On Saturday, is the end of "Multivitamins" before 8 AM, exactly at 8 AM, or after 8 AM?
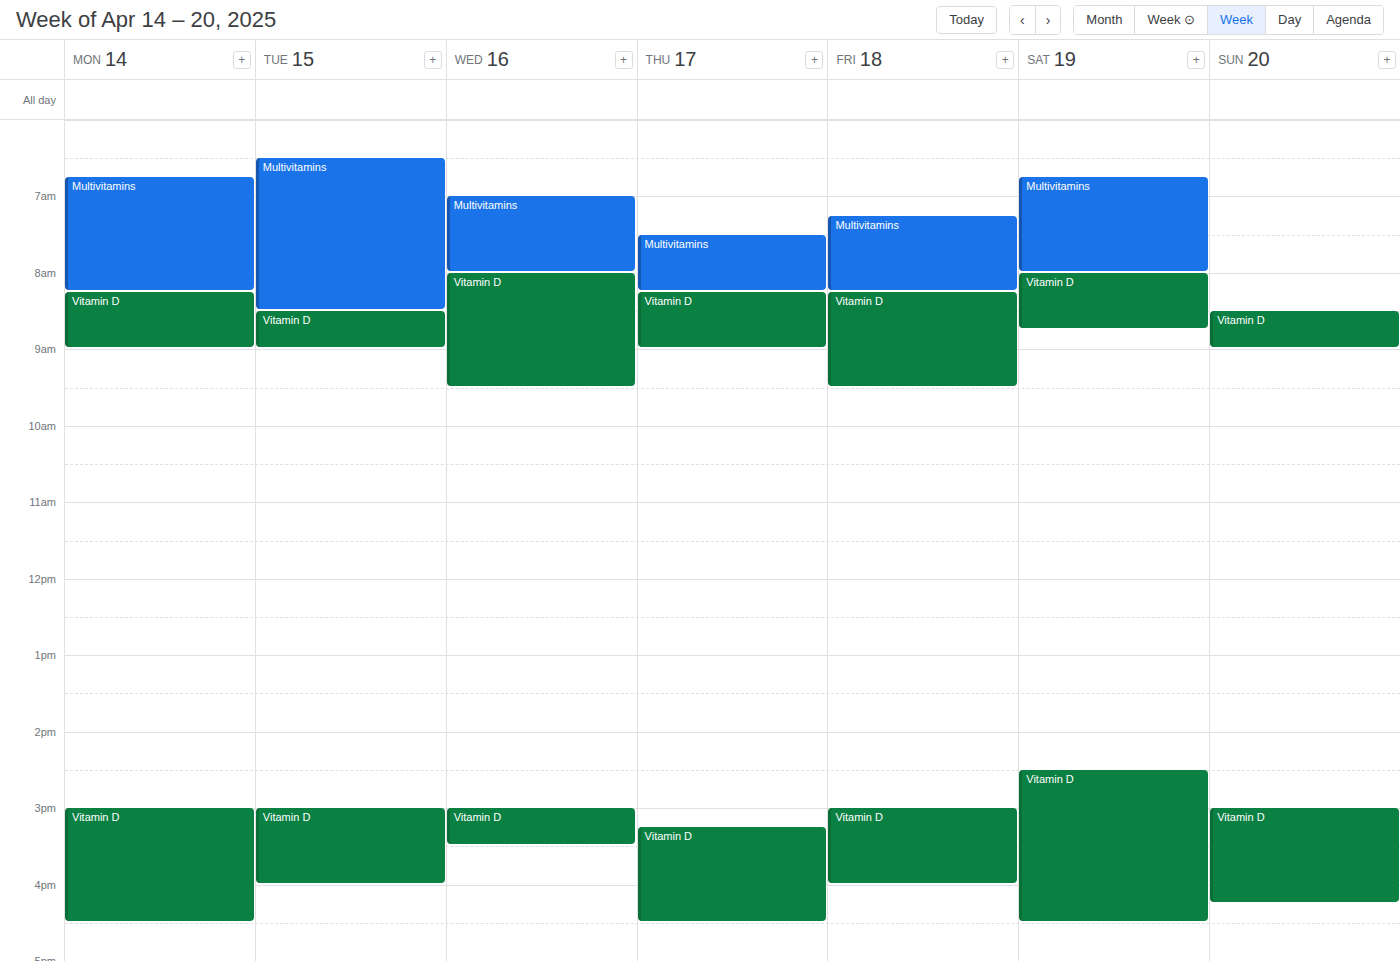
8:00 AM -- exactly at 8 AM, on the 8 AM line.